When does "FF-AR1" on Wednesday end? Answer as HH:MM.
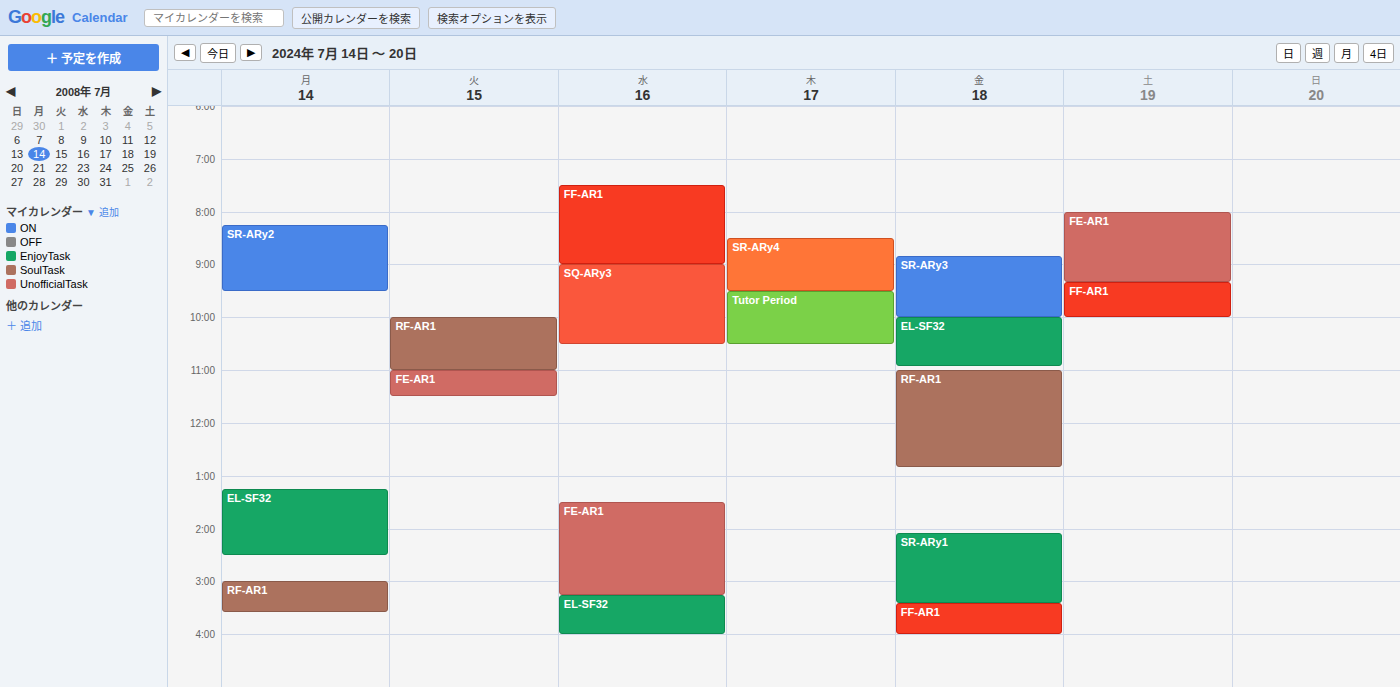
09:00